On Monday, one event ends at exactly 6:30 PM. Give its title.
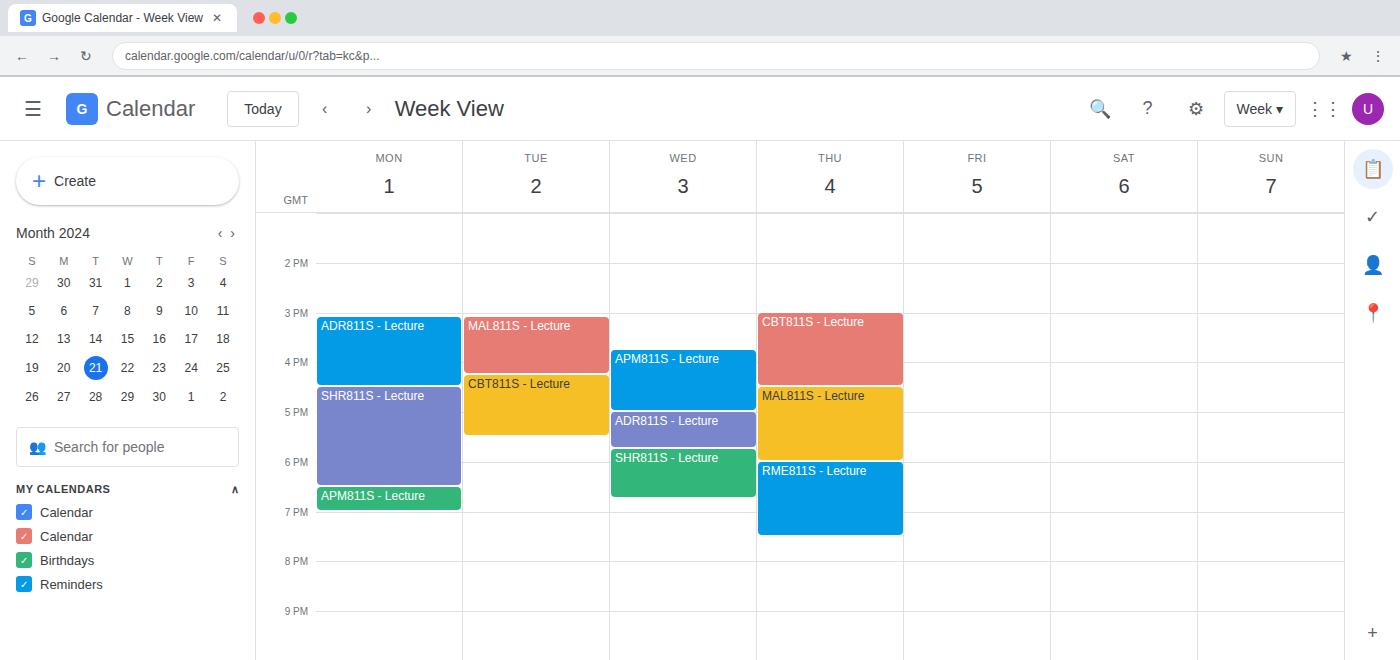
"SHR811S - Lecture"